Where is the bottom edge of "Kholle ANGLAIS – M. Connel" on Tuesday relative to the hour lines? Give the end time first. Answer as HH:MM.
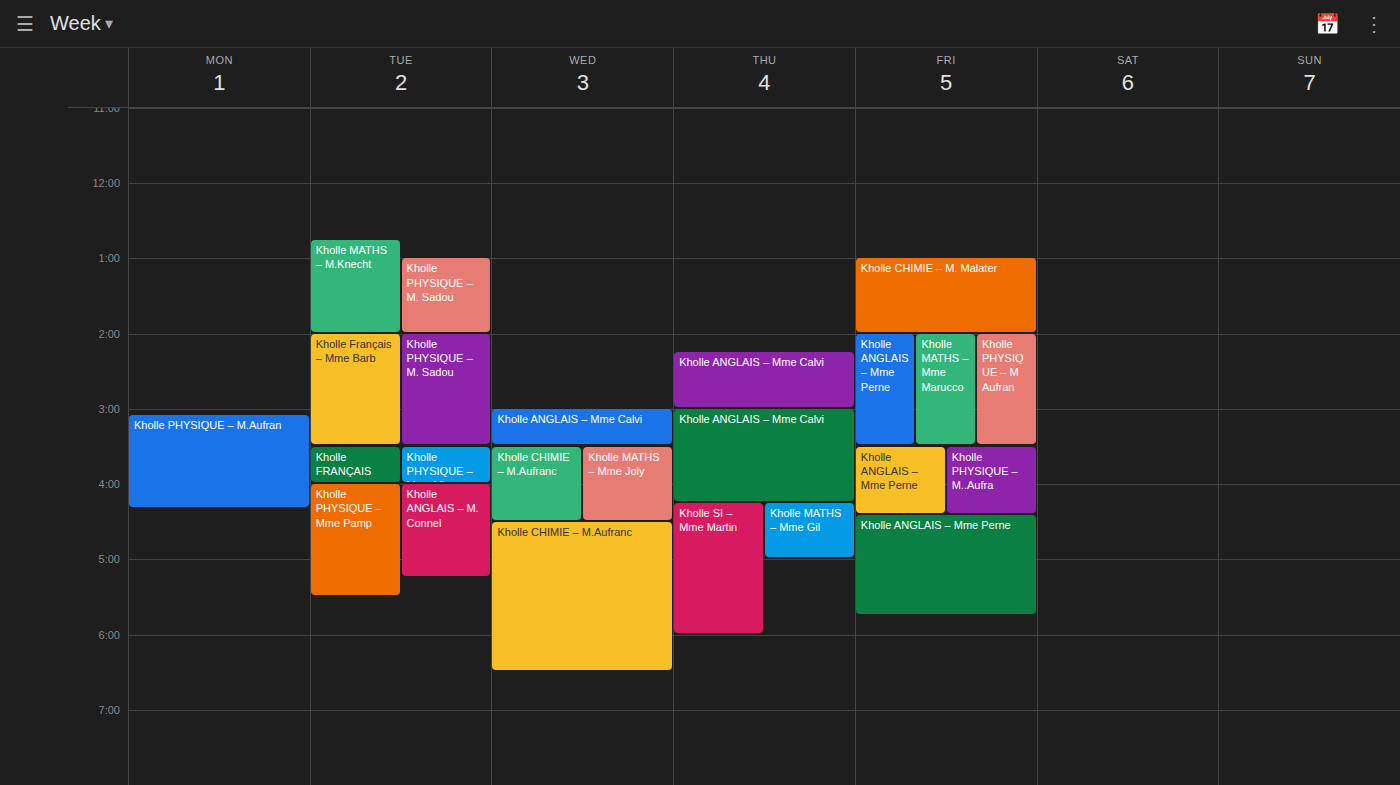
17:15 -- neither: a quarter of the way from the 17:00 line to the 18:00 line.